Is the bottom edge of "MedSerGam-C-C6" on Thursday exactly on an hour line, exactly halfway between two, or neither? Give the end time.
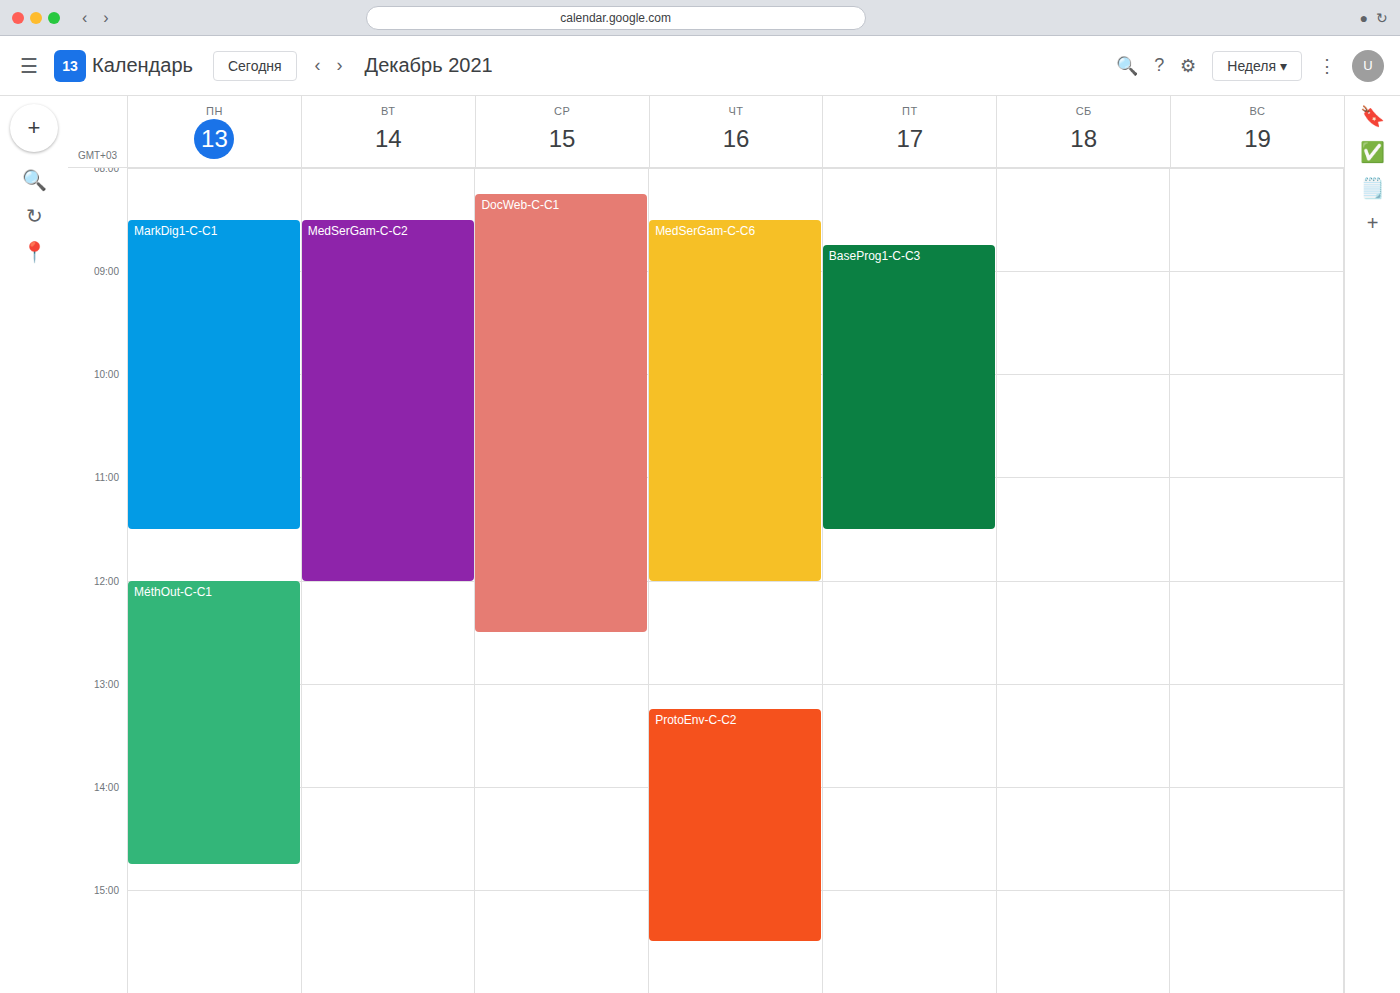
12:00 -- exactly on the 12:00 line.